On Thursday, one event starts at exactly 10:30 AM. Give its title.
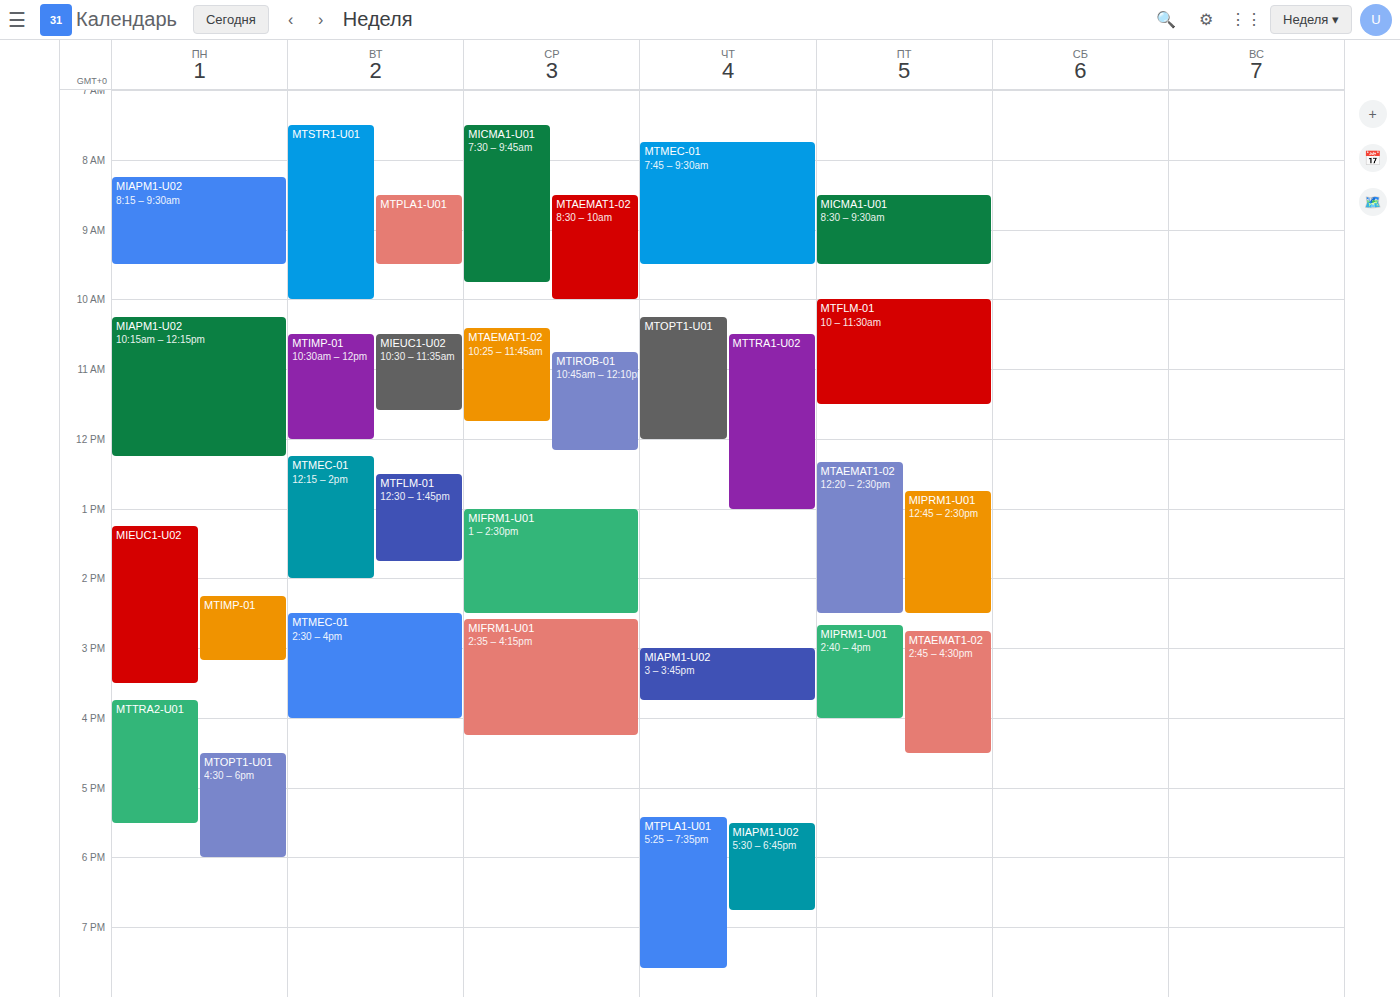
"MTTRA1-U02"